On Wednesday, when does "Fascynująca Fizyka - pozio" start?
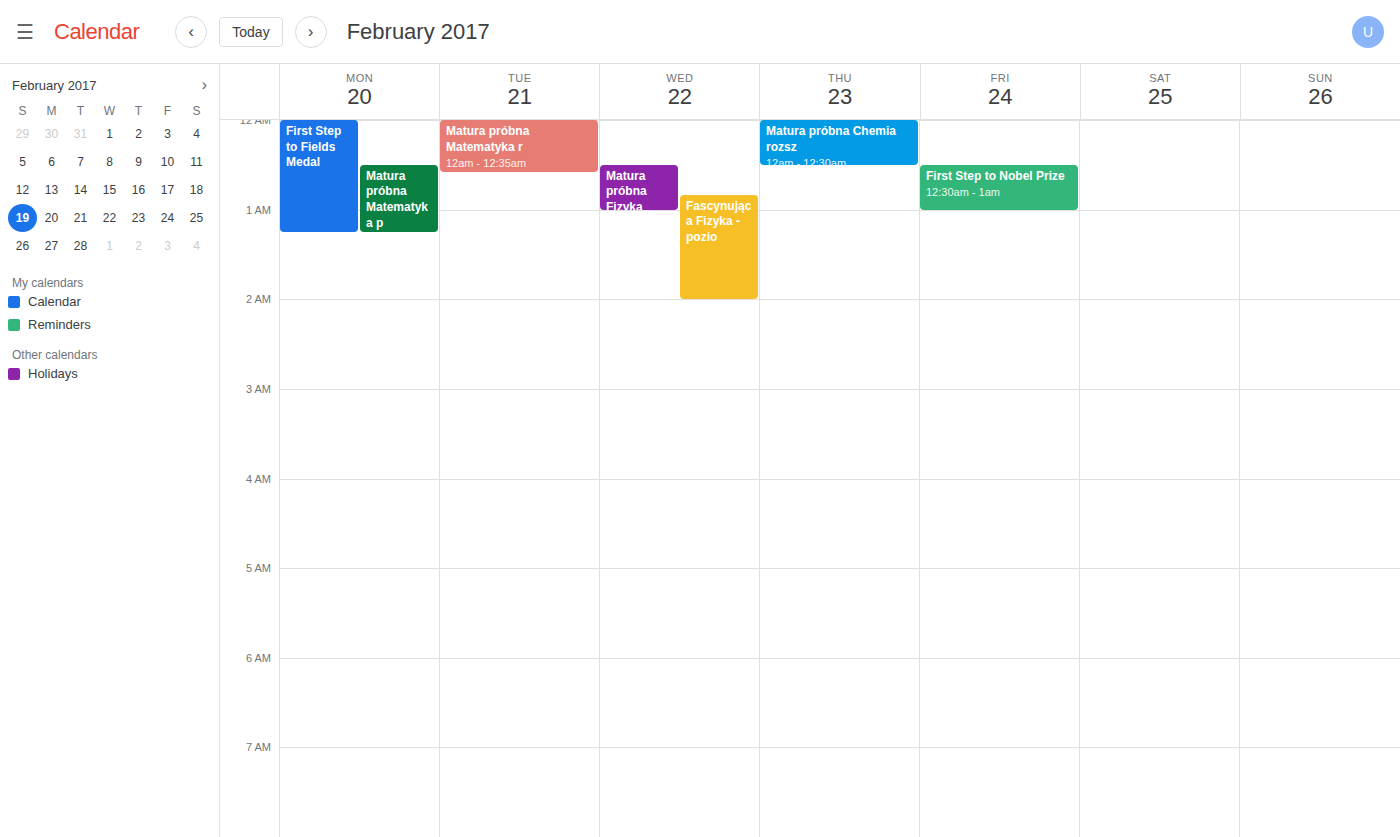
12:50 AM